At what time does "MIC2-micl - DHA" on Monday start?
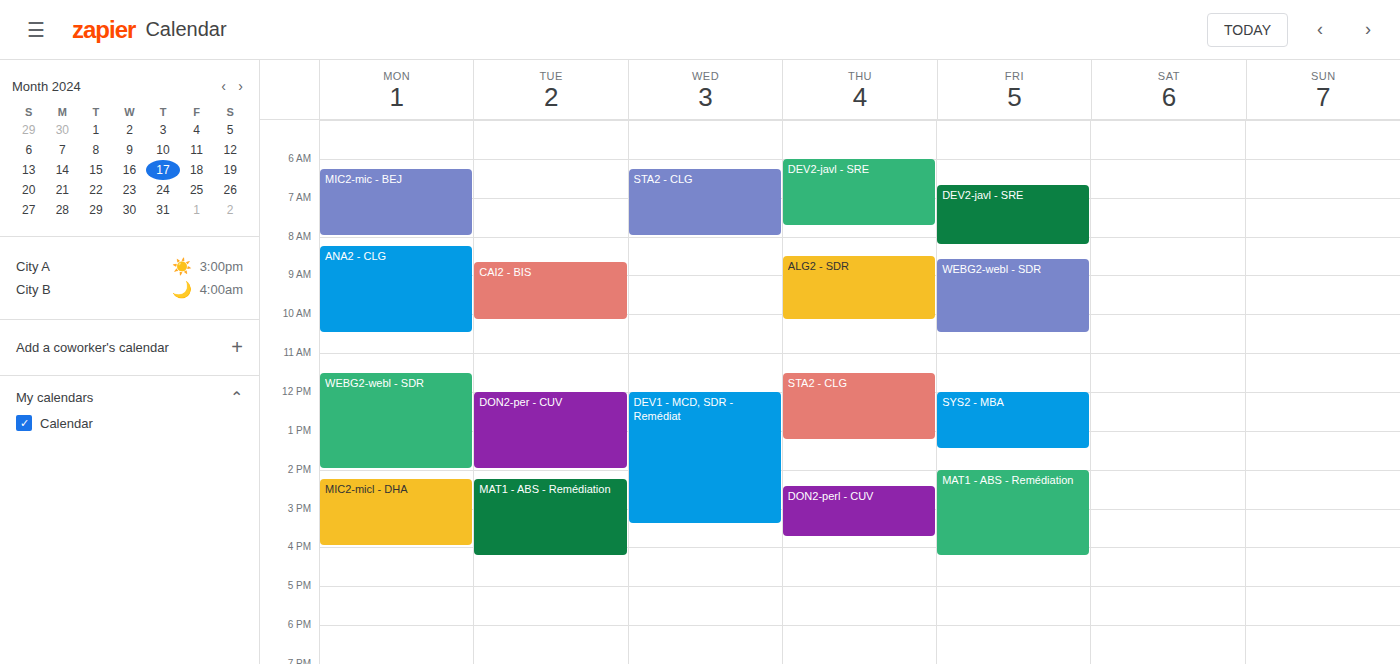
2:15 PM